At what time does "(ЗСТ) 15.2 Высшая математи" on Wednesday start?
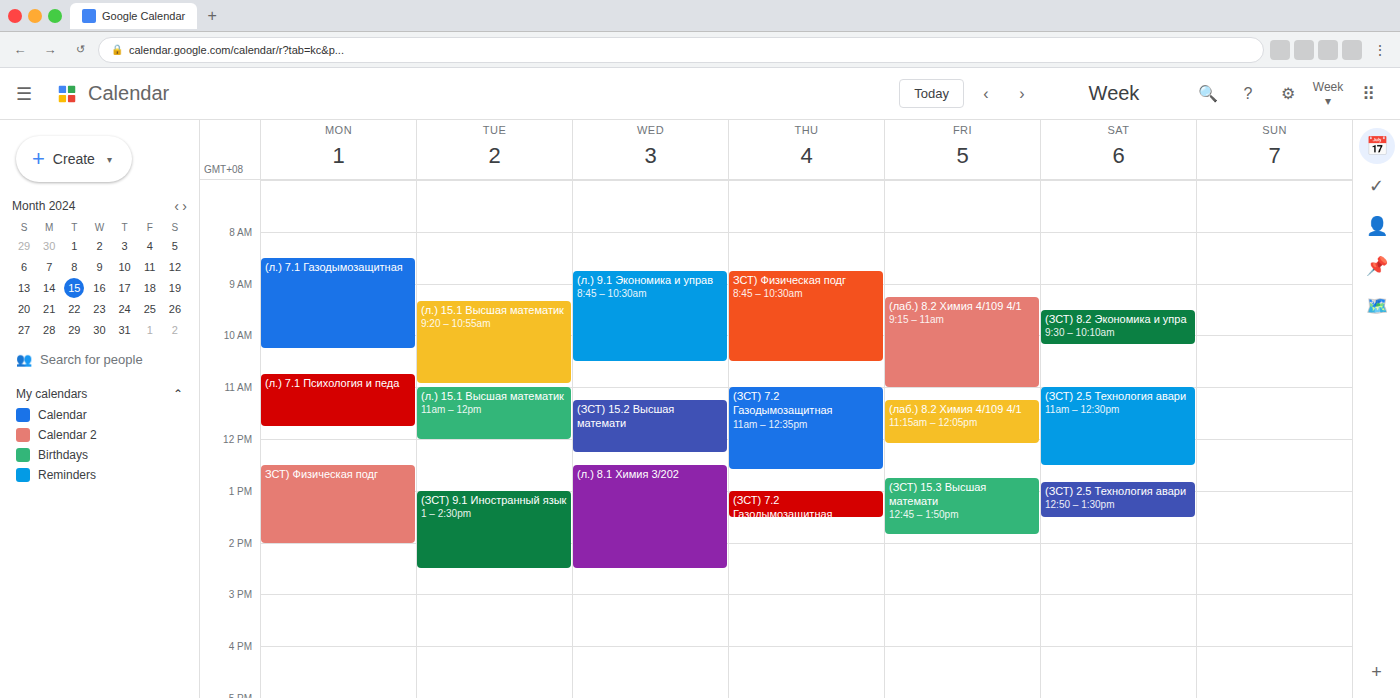
11:15